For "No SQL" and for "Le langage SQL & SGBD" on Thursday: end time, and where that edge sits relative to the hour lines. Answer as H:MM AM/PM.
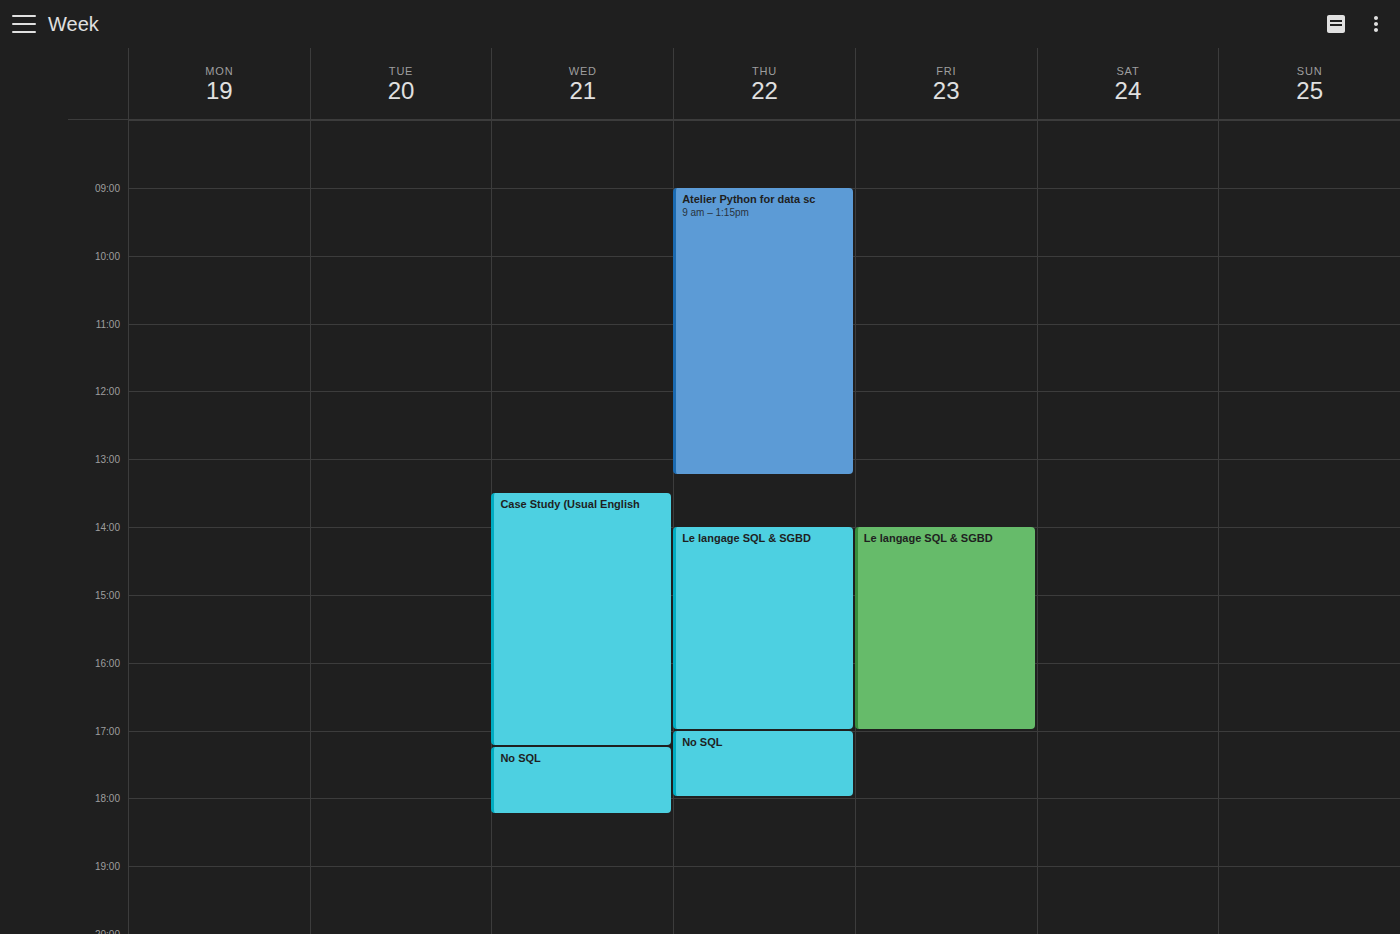
"No SQL": 6:00 PM, exactly on the 6 PM line. "Le langage SQL & SGBD": 5:00 PM, exactly on the 5 PM line.